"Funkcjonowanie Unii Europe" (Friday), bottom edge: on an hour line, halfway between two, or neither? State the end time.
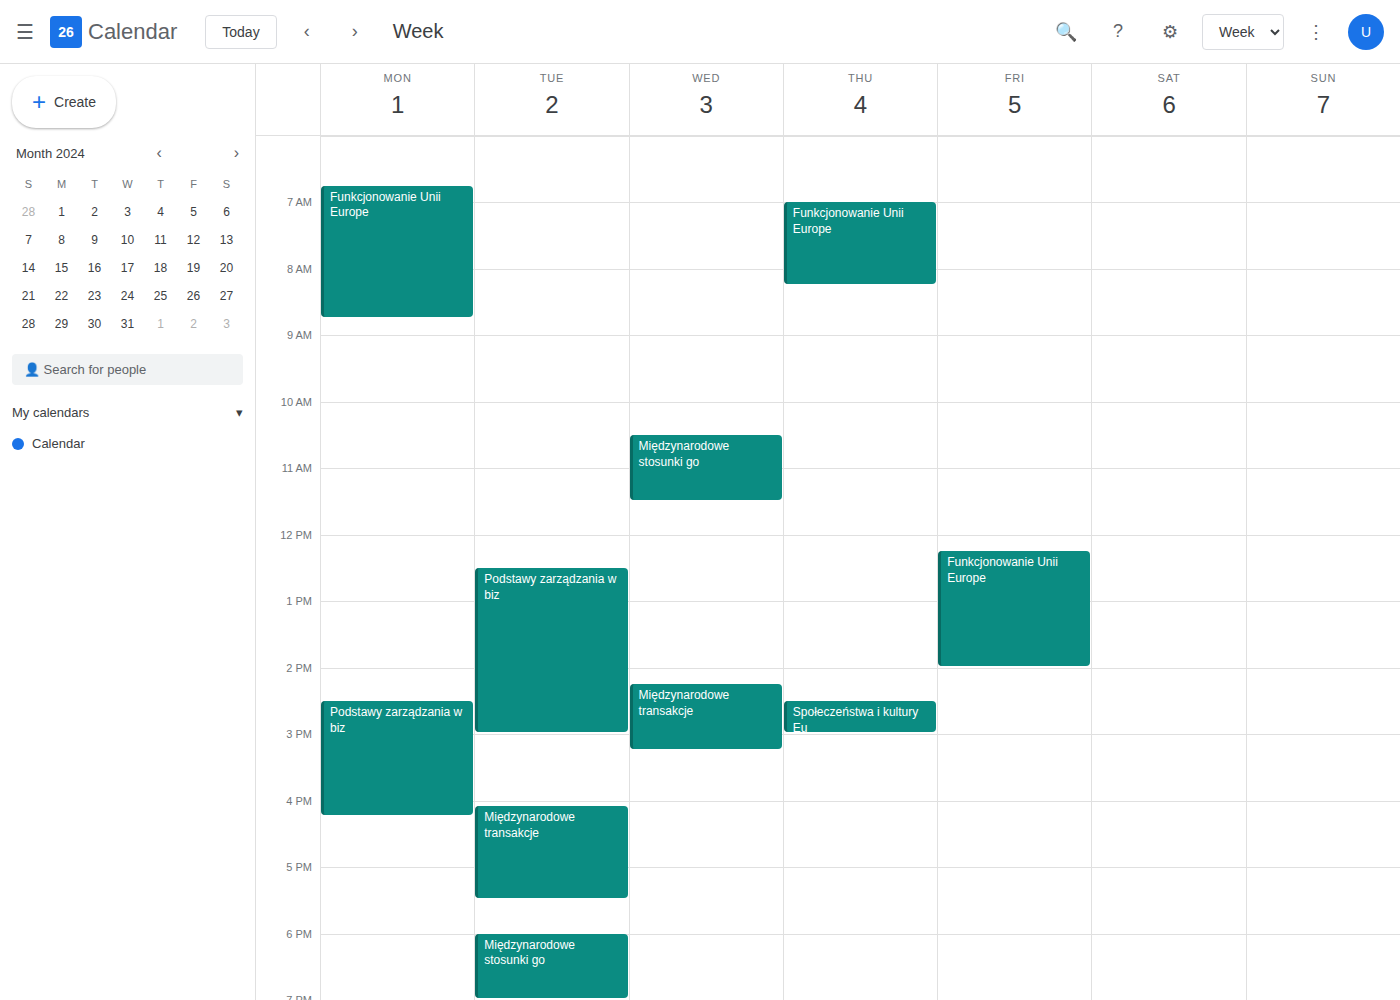
2:00 PM -- exactly on the 2 PM line.